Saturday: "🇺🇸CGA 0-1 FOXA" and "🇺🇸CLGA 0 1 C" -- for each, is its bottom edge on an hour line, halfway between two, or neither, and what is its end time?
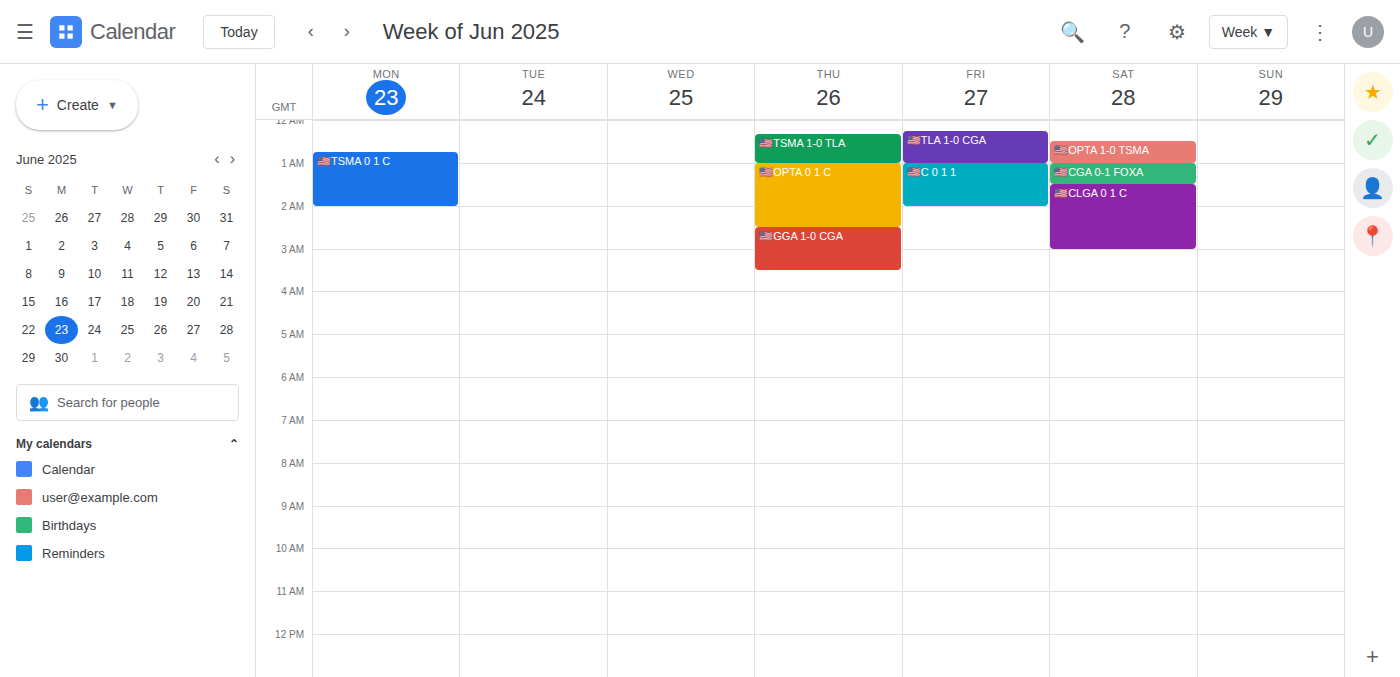
"🇺🇸CGA 0-1 FOXA": 1:30 AM, halfway between the 1 AM and 2 AM lines. "🇺🇸CLGA 0 1 C": 3:00 AM, exactly on the 3 AM line.